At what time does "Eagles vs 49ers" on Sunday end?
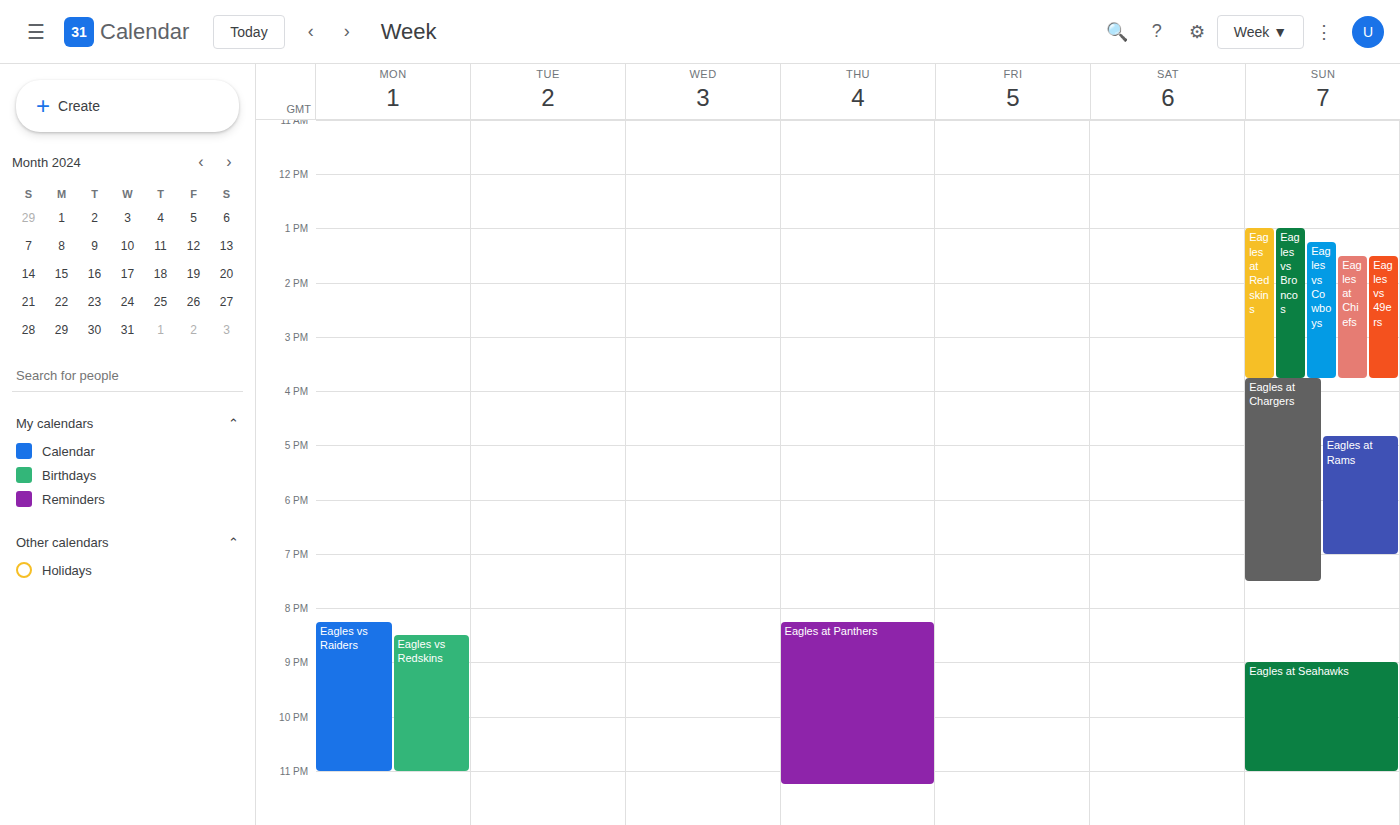
15:45